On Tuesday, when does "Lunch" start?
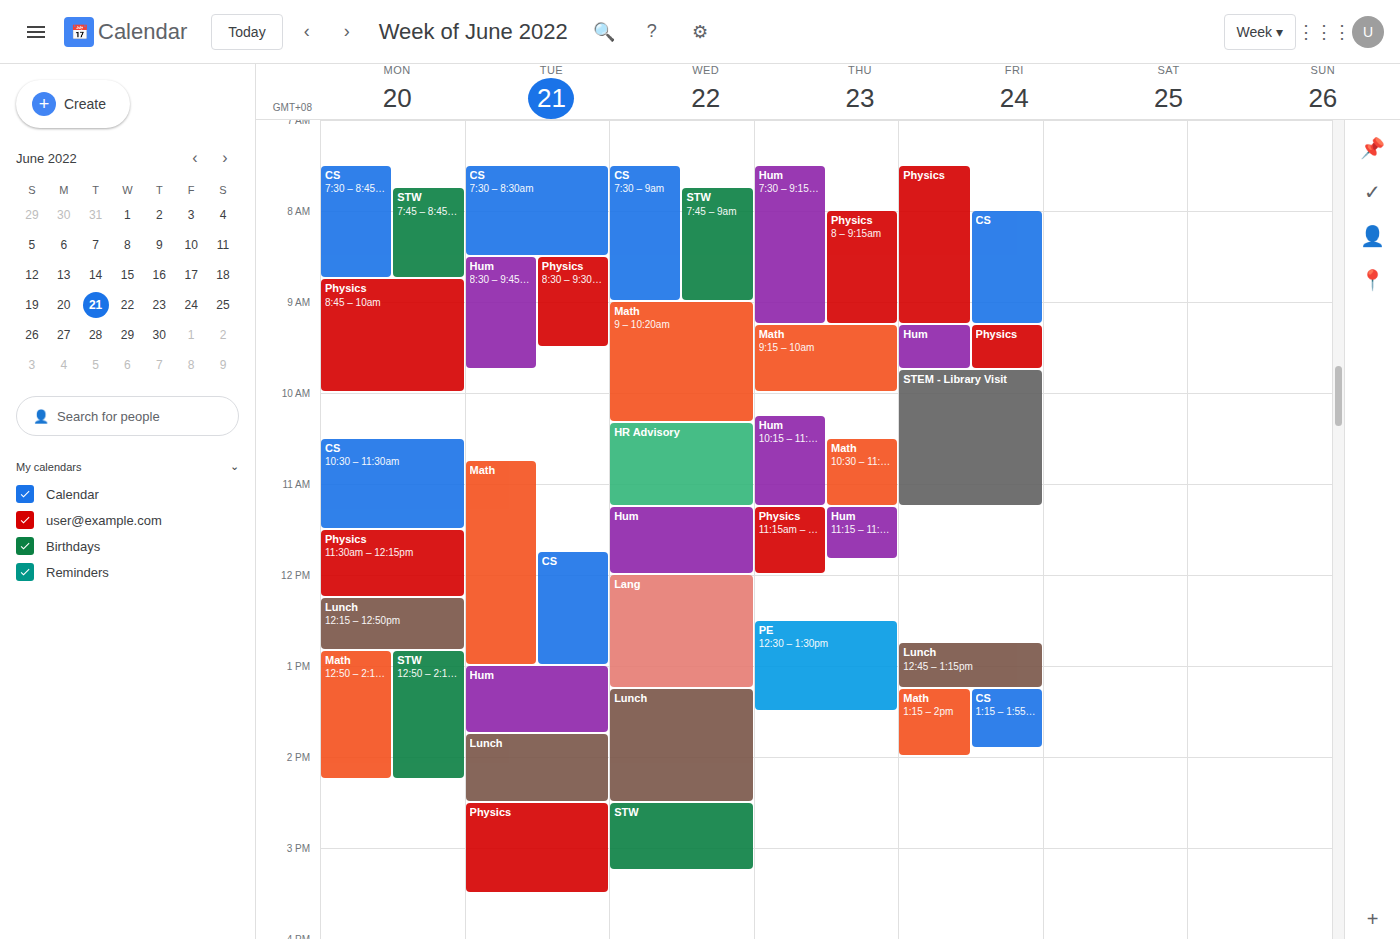
1:45 PM